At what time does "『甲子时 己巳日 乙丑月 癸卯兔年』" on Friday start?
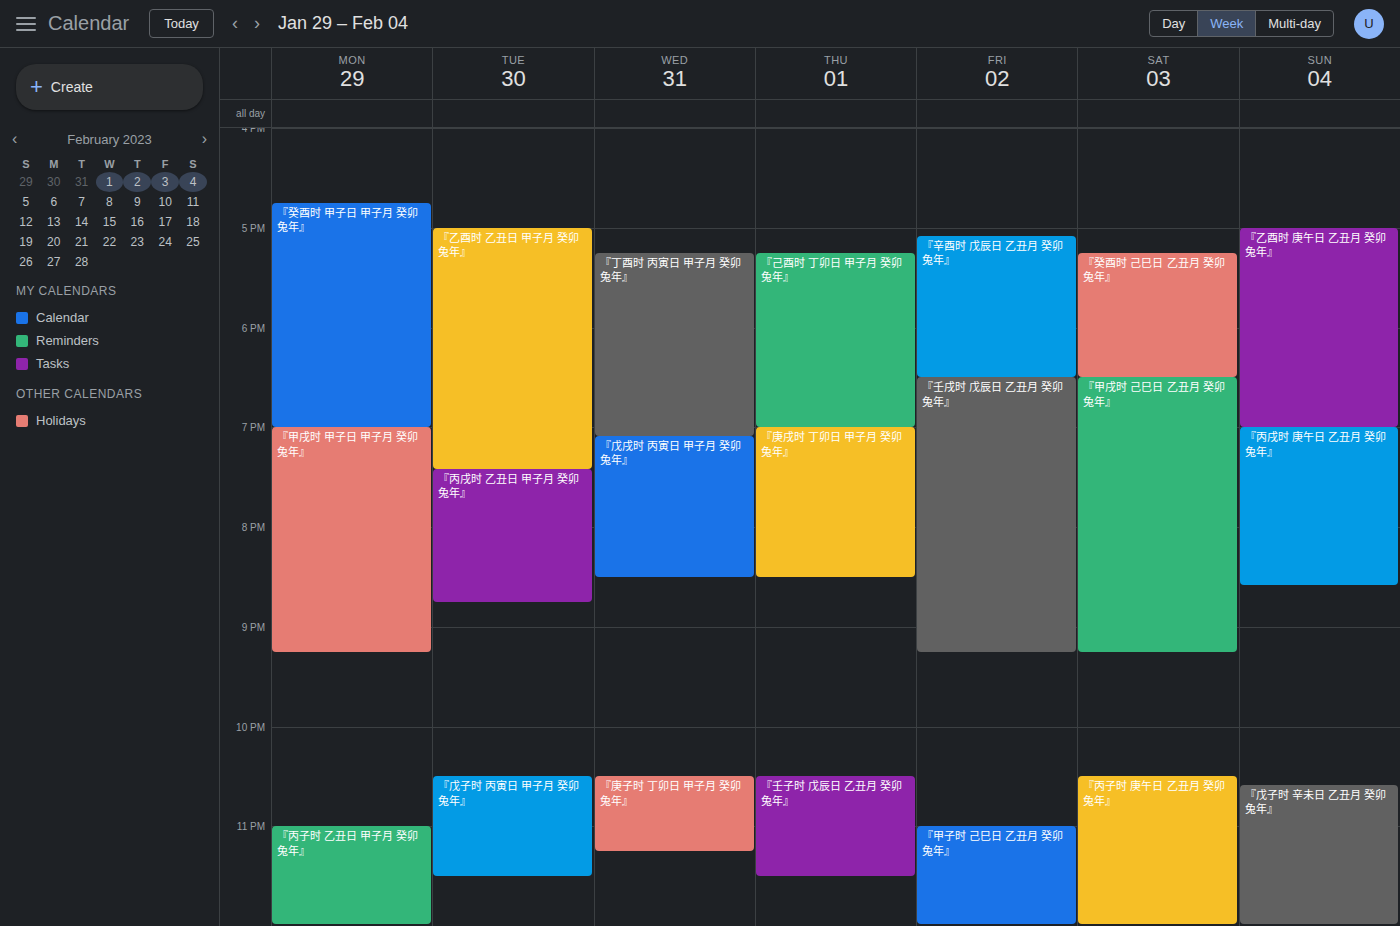
11:00 PM